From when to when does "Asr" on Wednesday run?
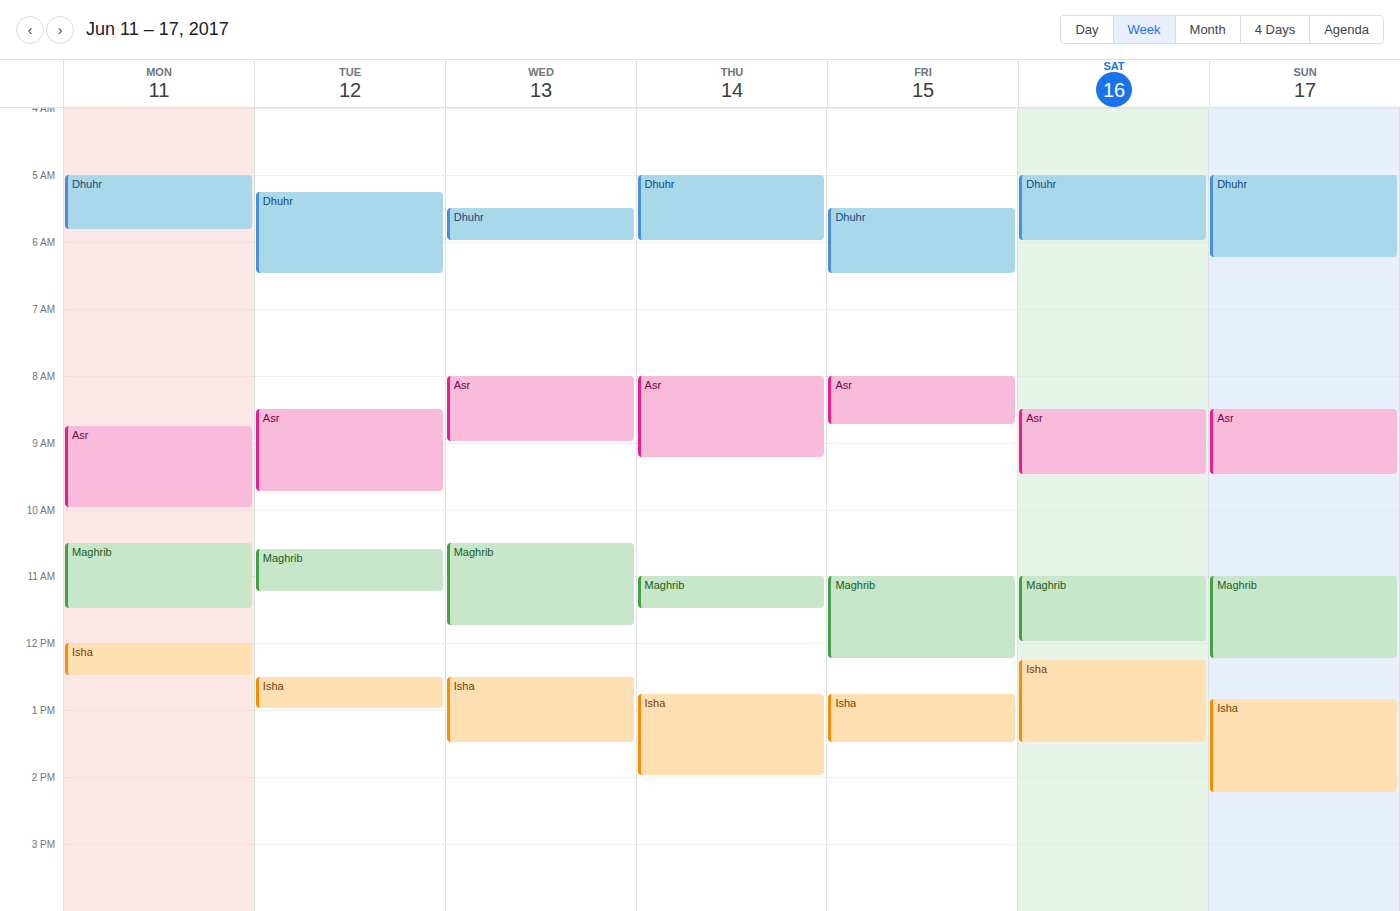
8:00 AM to 9:00 AM